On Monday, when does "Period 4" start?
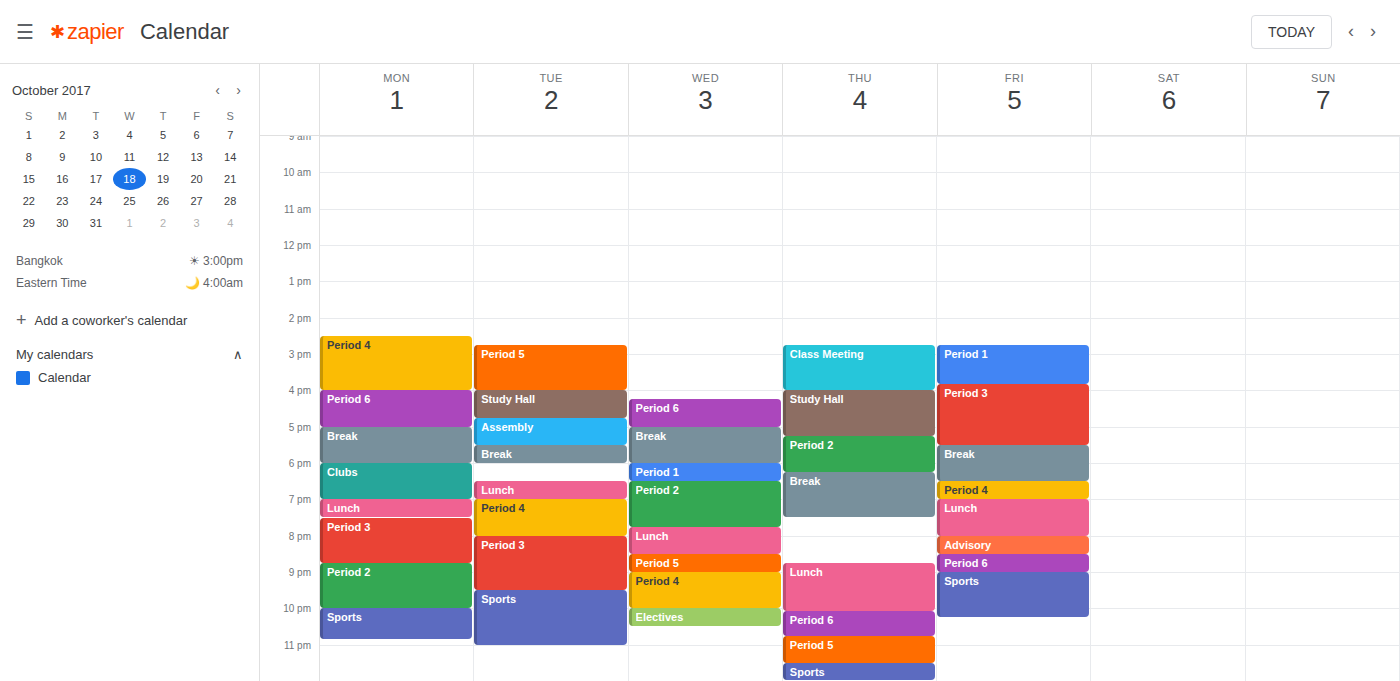
2:30 PM